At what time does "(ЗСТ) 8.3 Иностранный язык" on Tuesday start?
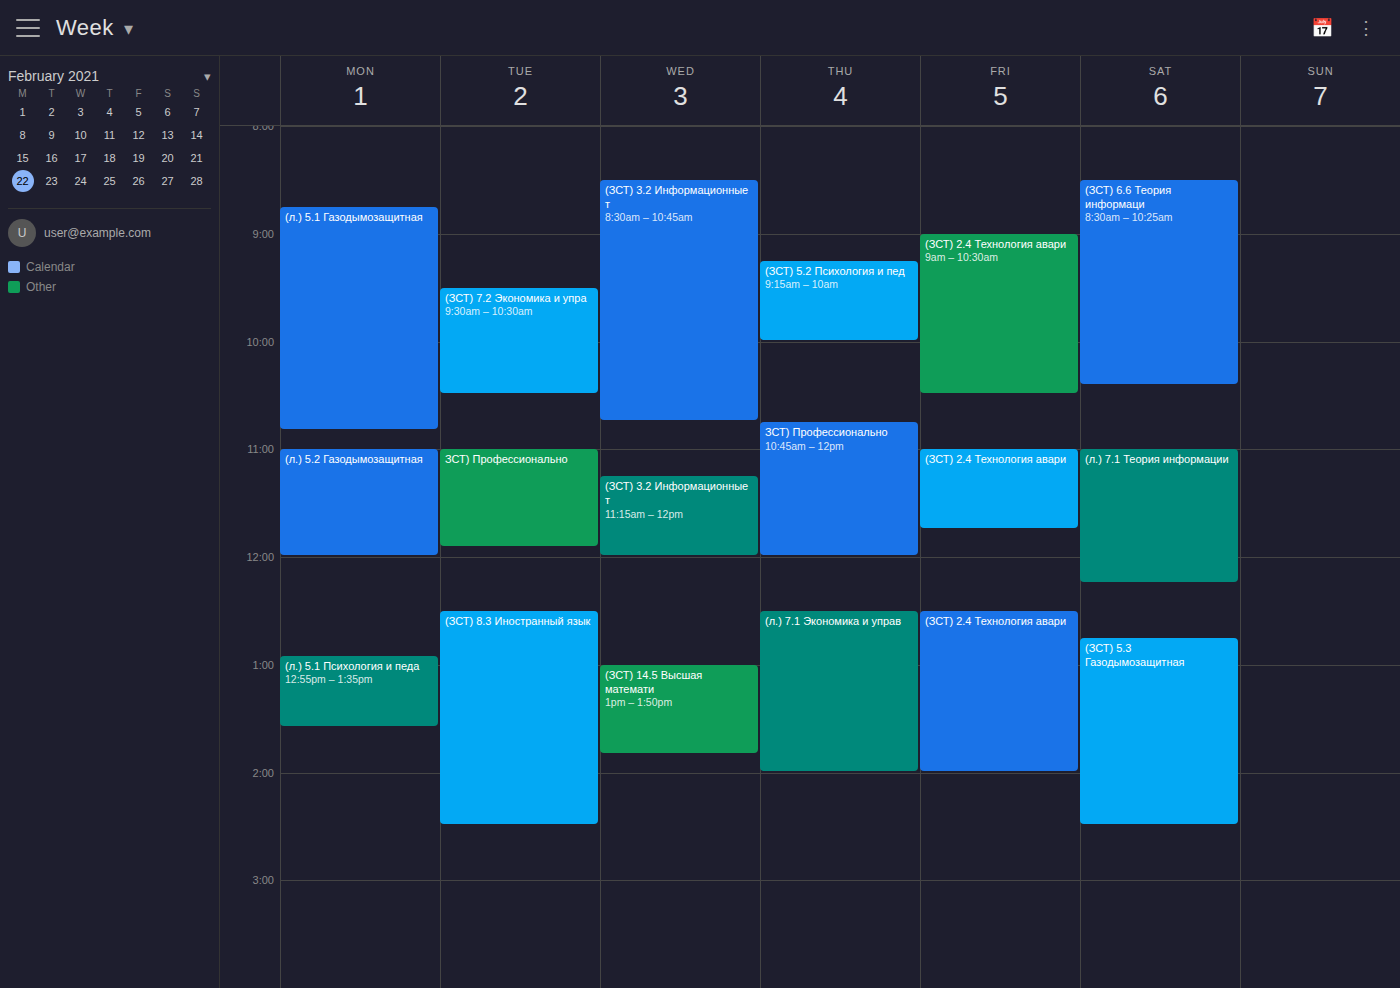
12:30 PM